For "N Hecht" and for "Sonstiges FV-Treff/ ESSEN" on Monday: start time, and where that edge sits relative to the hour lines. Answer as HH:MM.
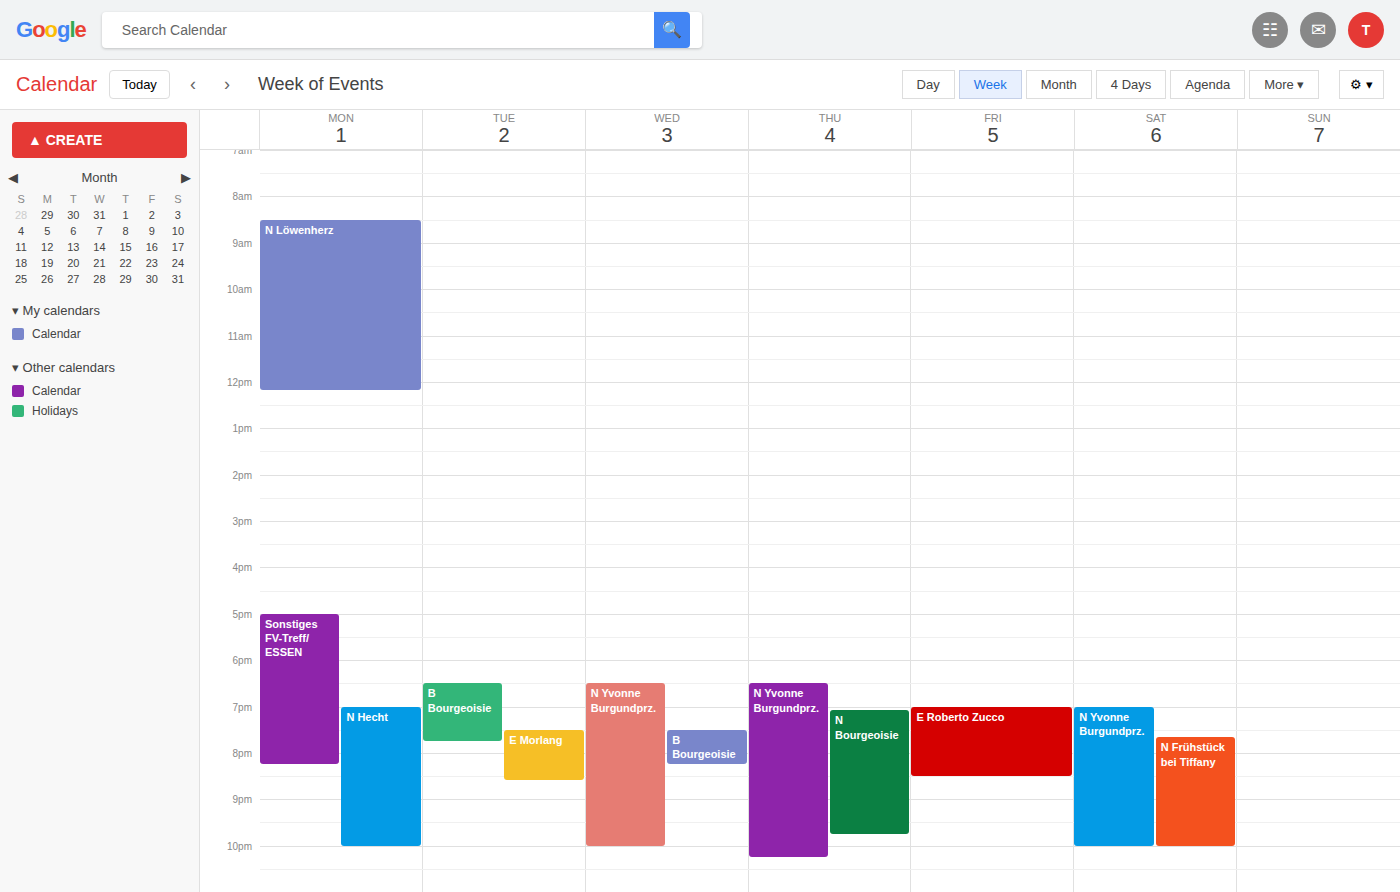
"N Hecht": 19:00, exactly on the 19:00 line. "Sonstiges FV-Treff/ ESSEN": 17:00, exactly on the 17:00 line.